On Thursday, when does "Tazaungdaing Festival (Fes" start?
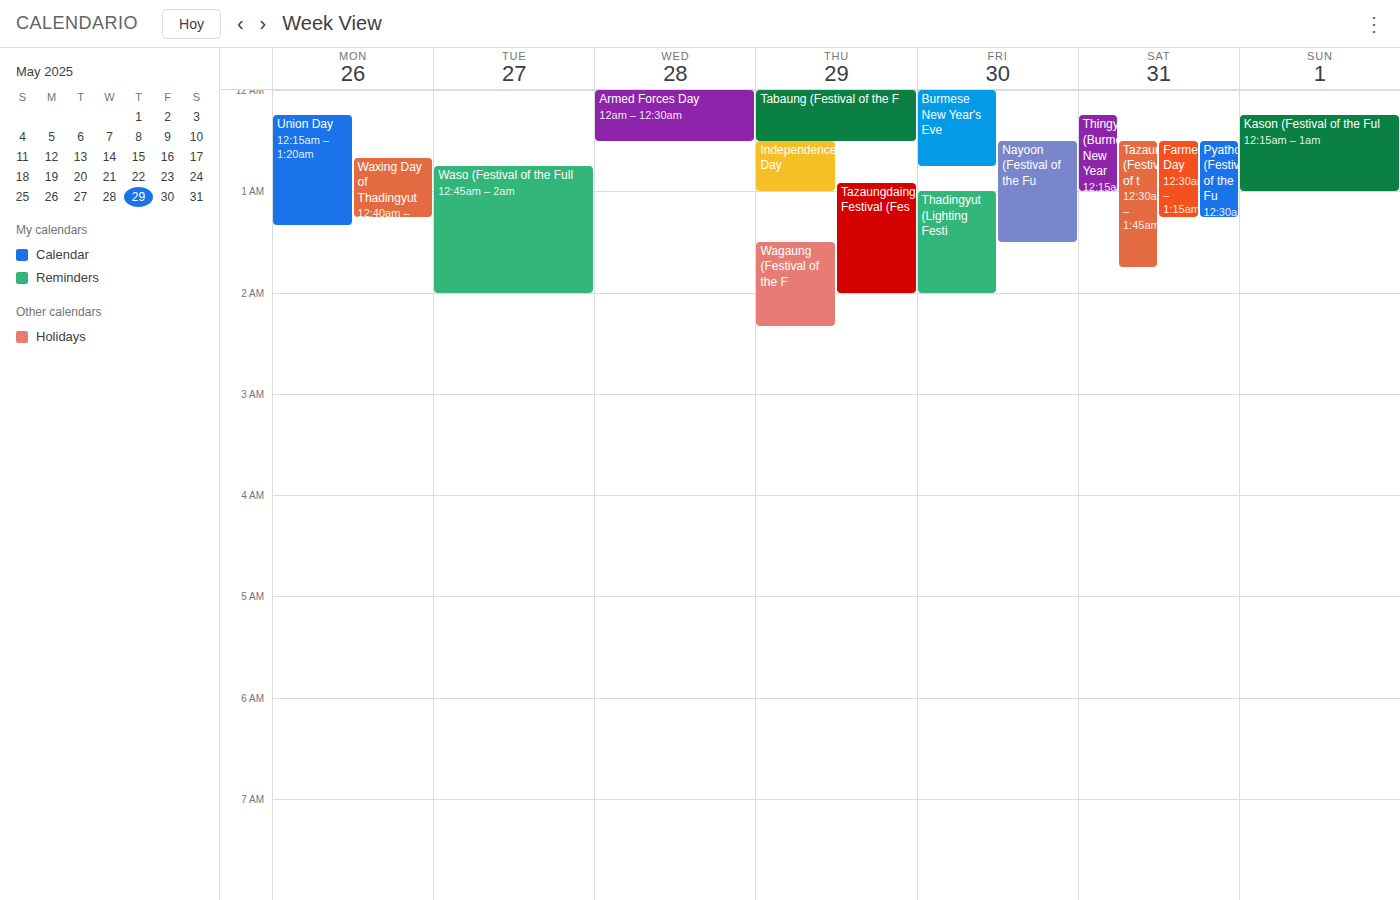
12:55 AM